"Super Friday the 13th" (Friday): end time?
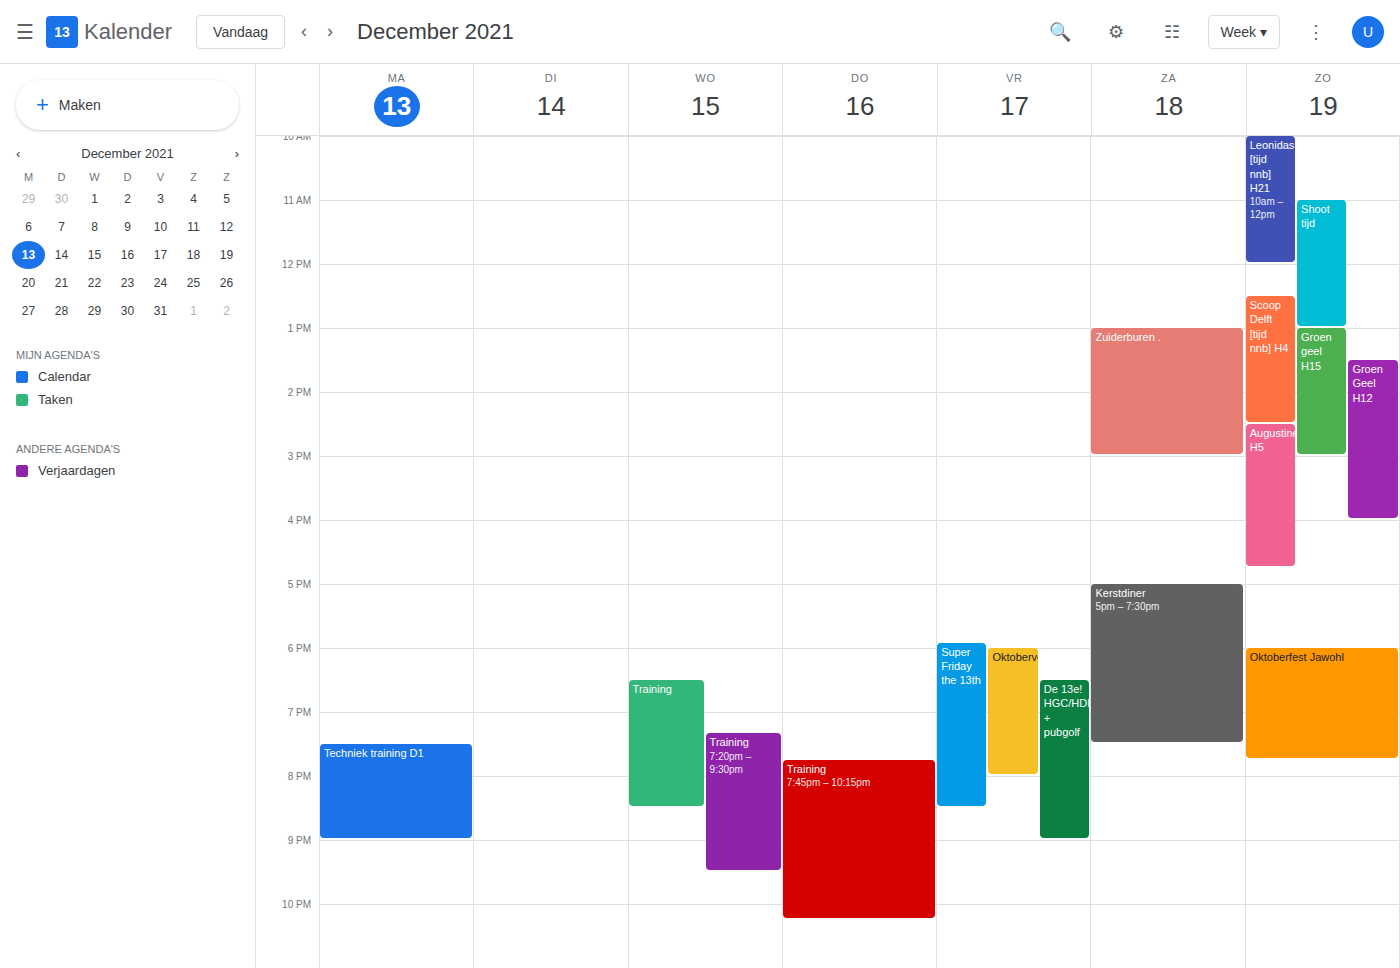
8:30 PM